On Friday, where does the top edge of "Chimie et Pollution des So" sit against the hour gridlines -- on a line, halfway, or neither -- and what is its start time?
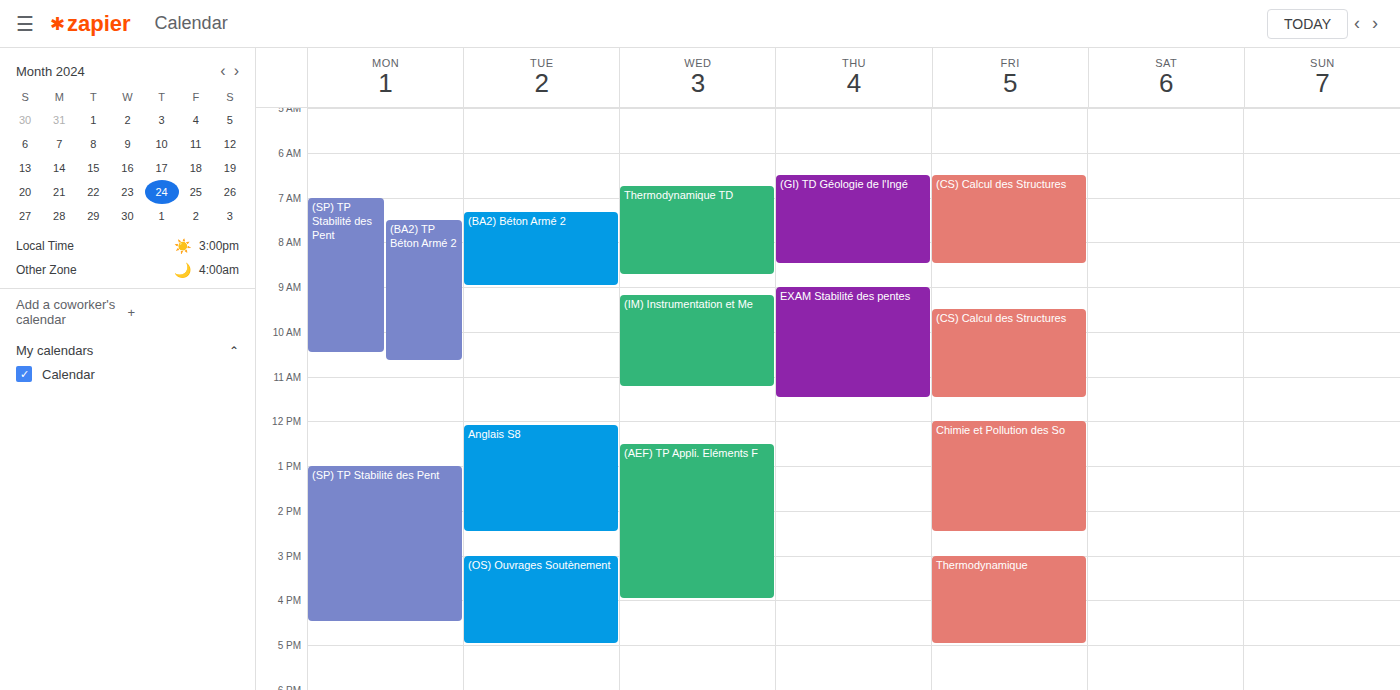
12:00 PM -- exactly on the 12 PM line.